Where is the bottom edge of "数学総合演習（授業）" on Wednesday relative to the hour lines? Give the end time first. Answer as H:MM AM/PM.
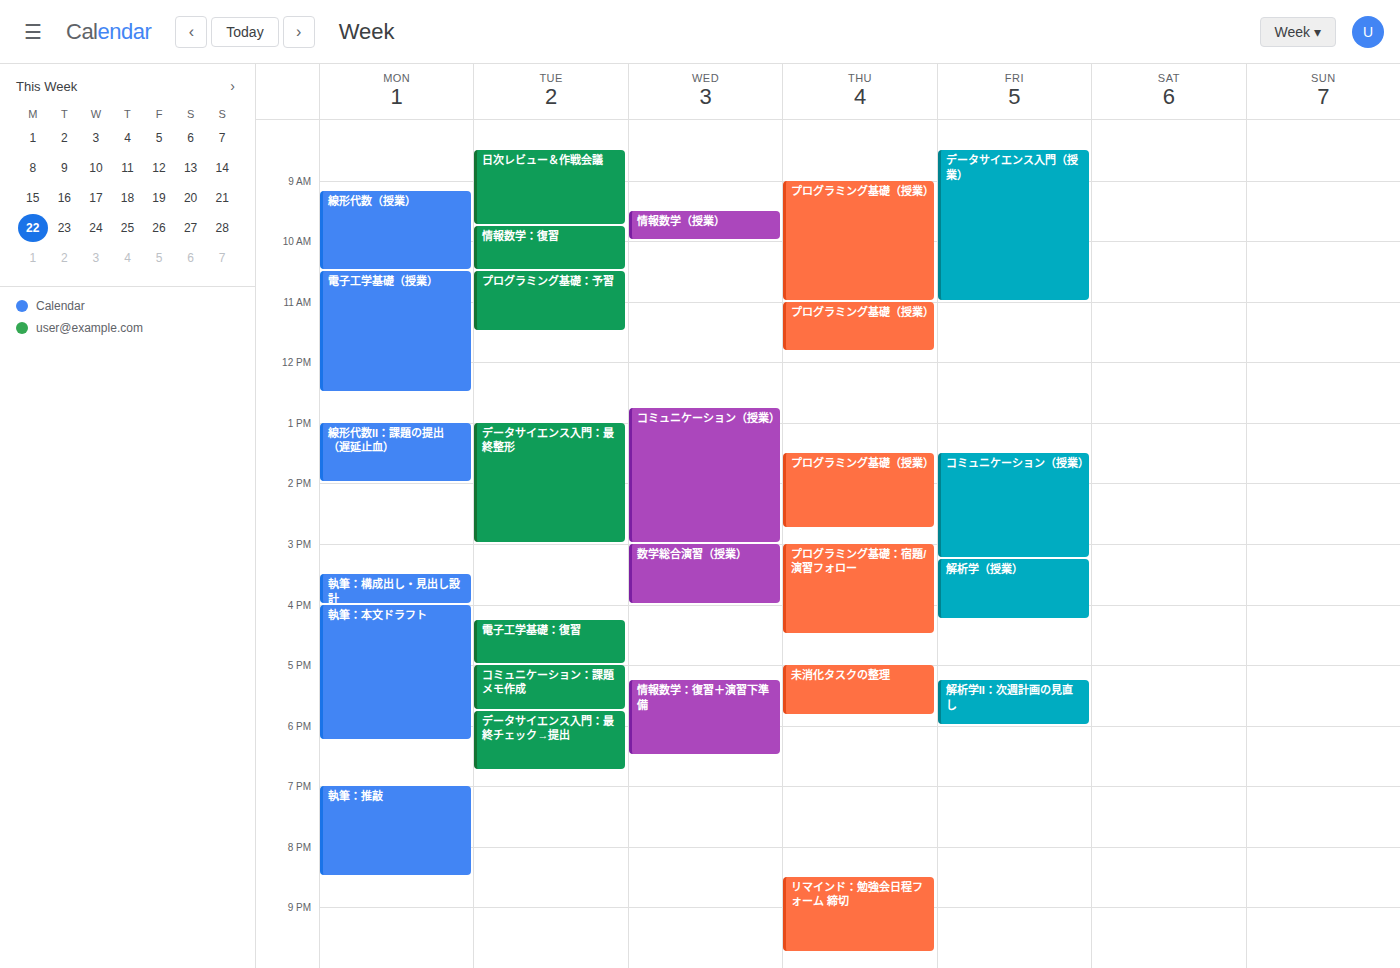
4:00 PM -- exactly on the 4 PM line.